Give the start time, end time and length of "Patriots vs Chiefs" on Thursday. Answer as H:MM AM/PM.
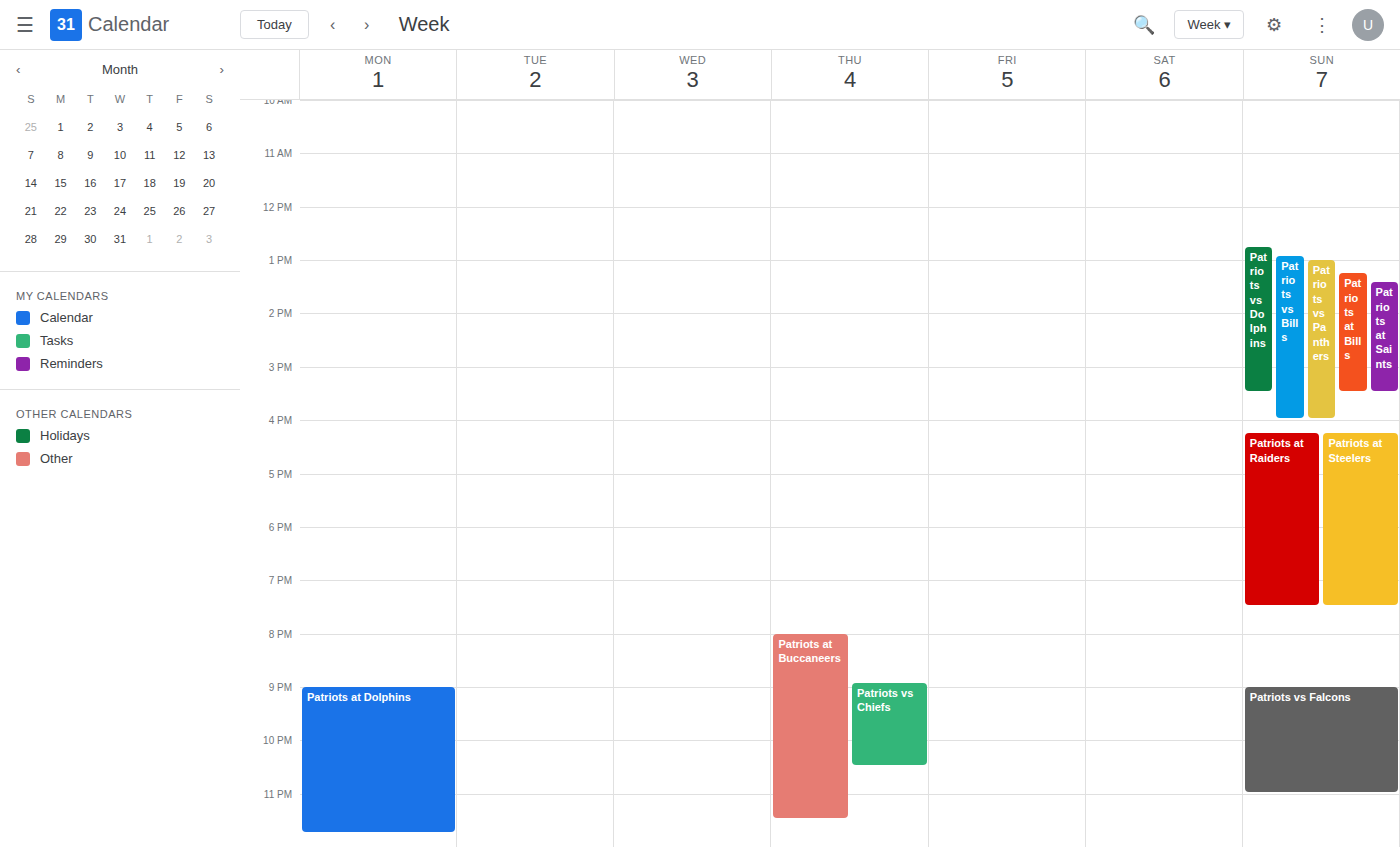
8:55 PM to 10:30 PM, 1 hour 35 minutes